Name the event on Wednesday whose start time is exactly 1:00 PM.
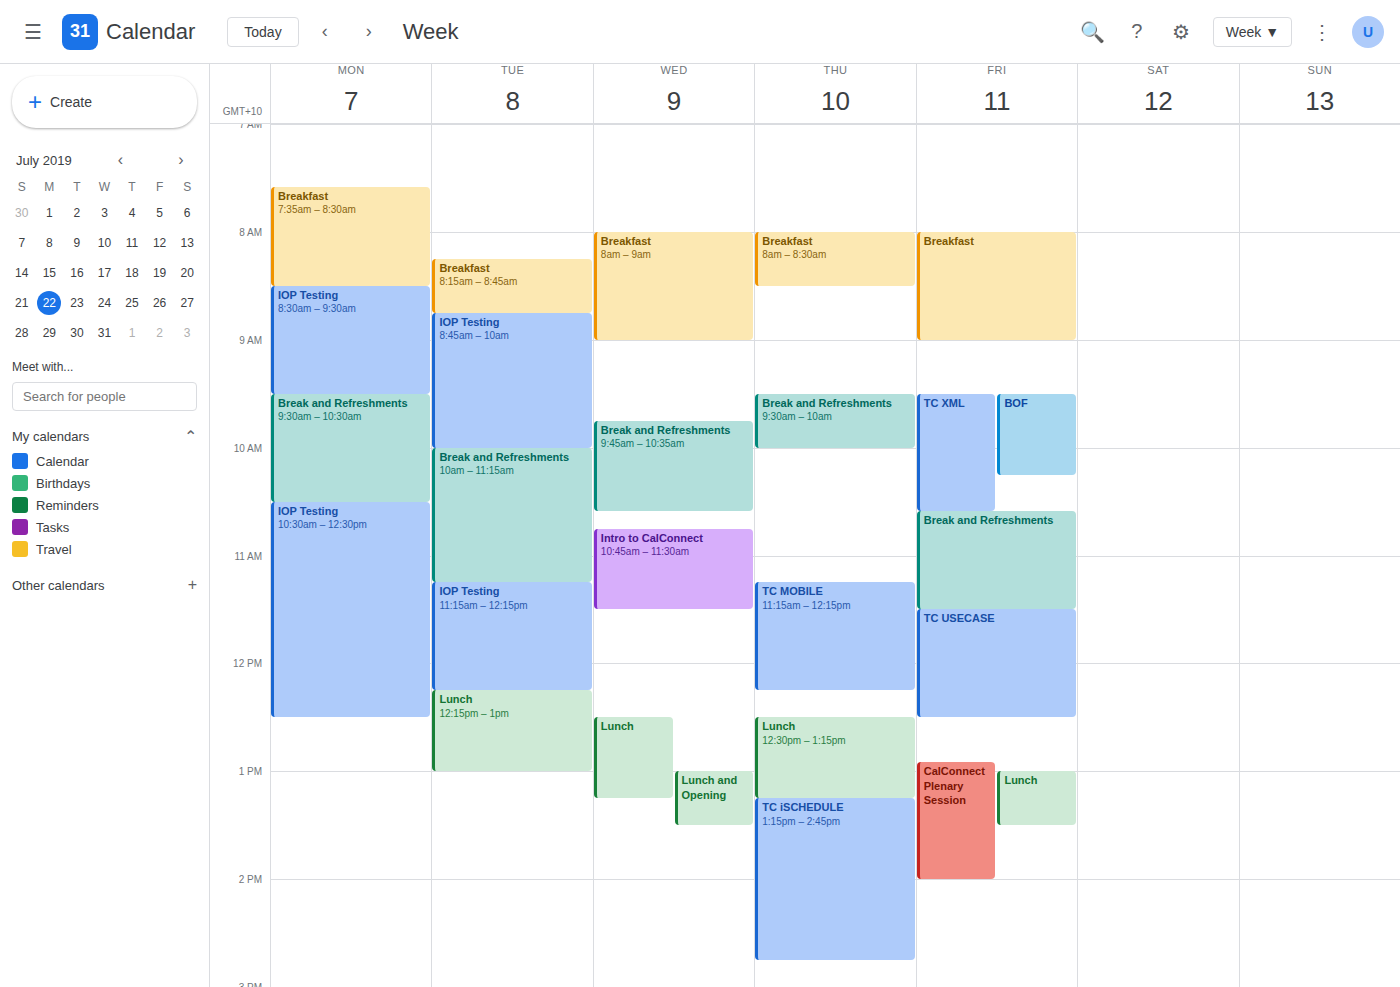
"Lunch and Opening"